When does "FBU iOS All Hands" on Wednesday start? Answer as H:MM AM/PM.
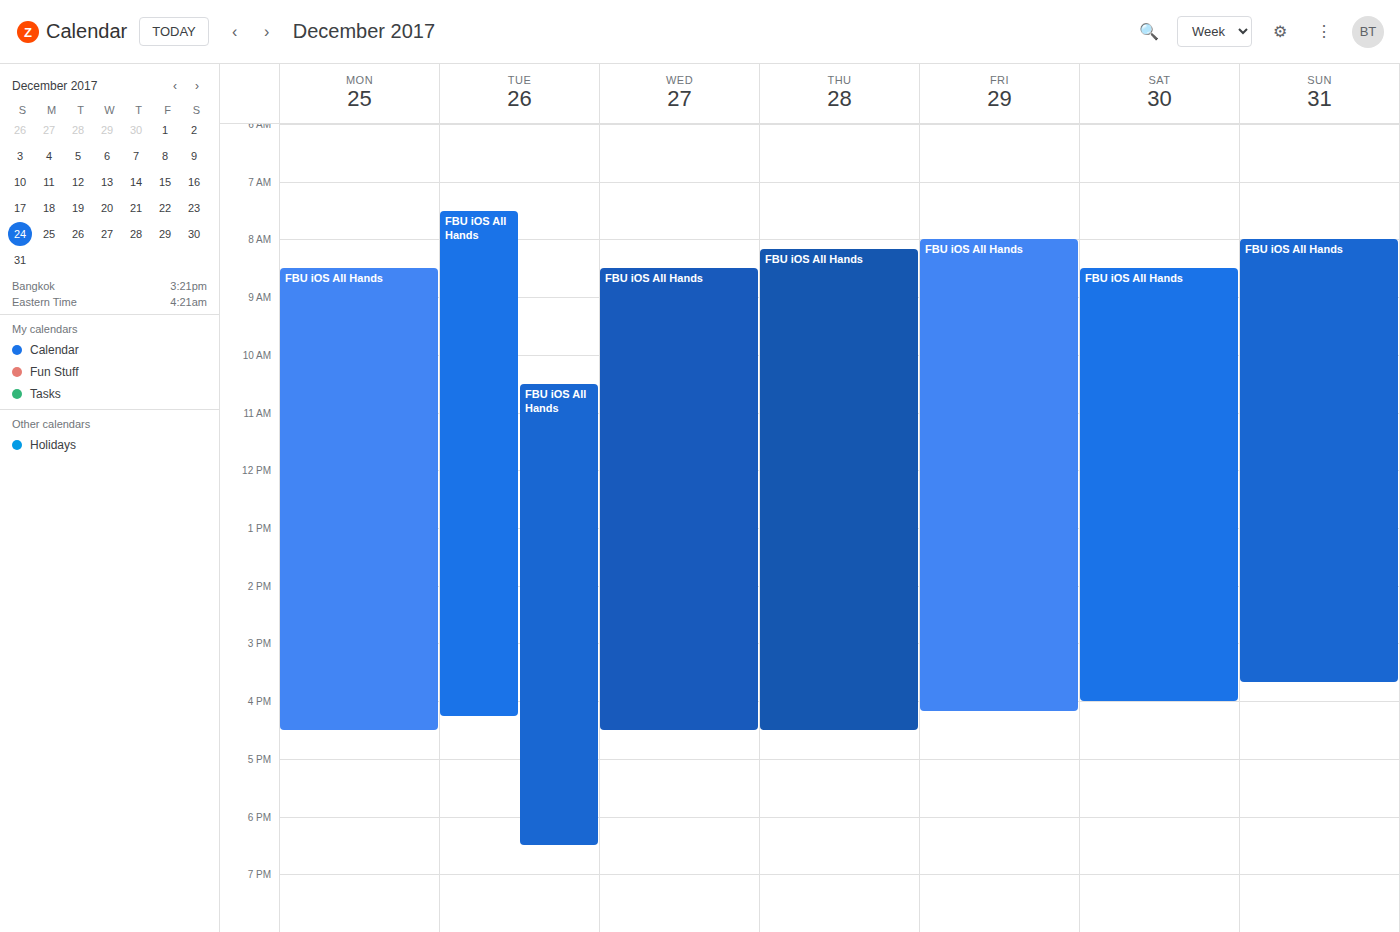
8:30 AM